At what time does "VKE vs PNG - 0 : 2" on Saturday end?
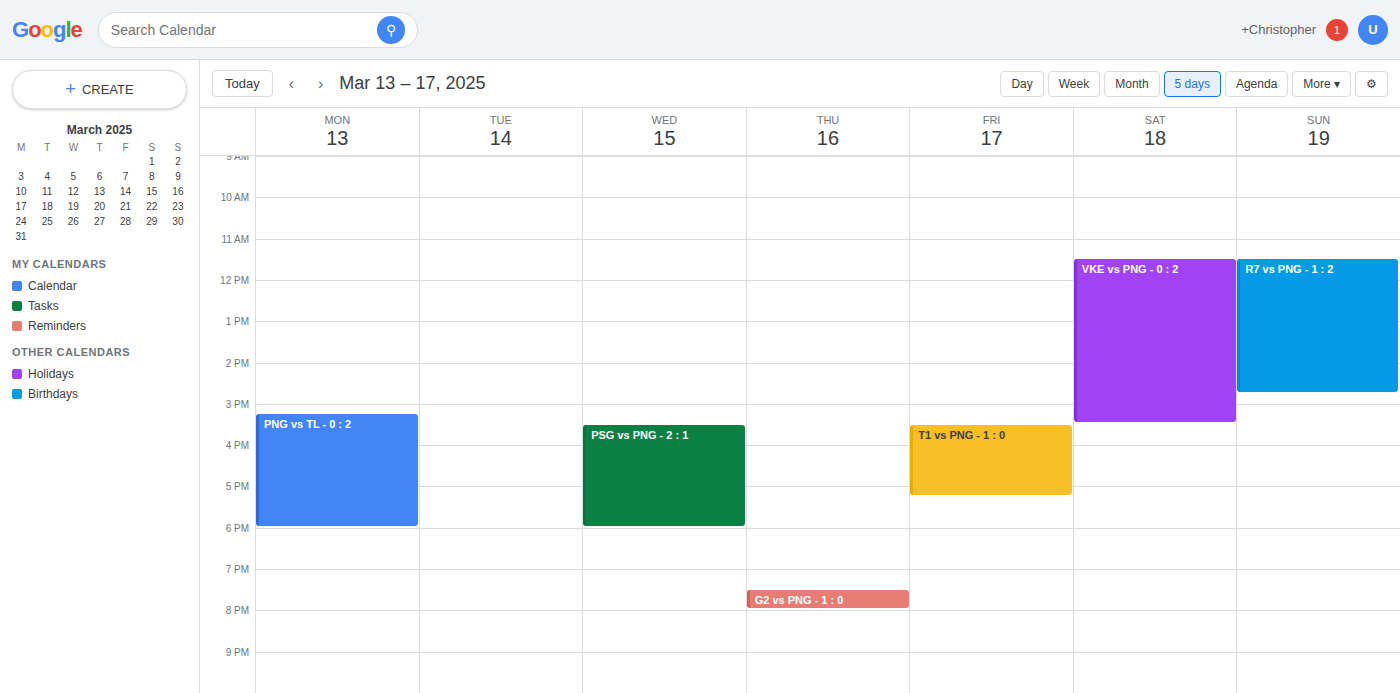
3:30 PM